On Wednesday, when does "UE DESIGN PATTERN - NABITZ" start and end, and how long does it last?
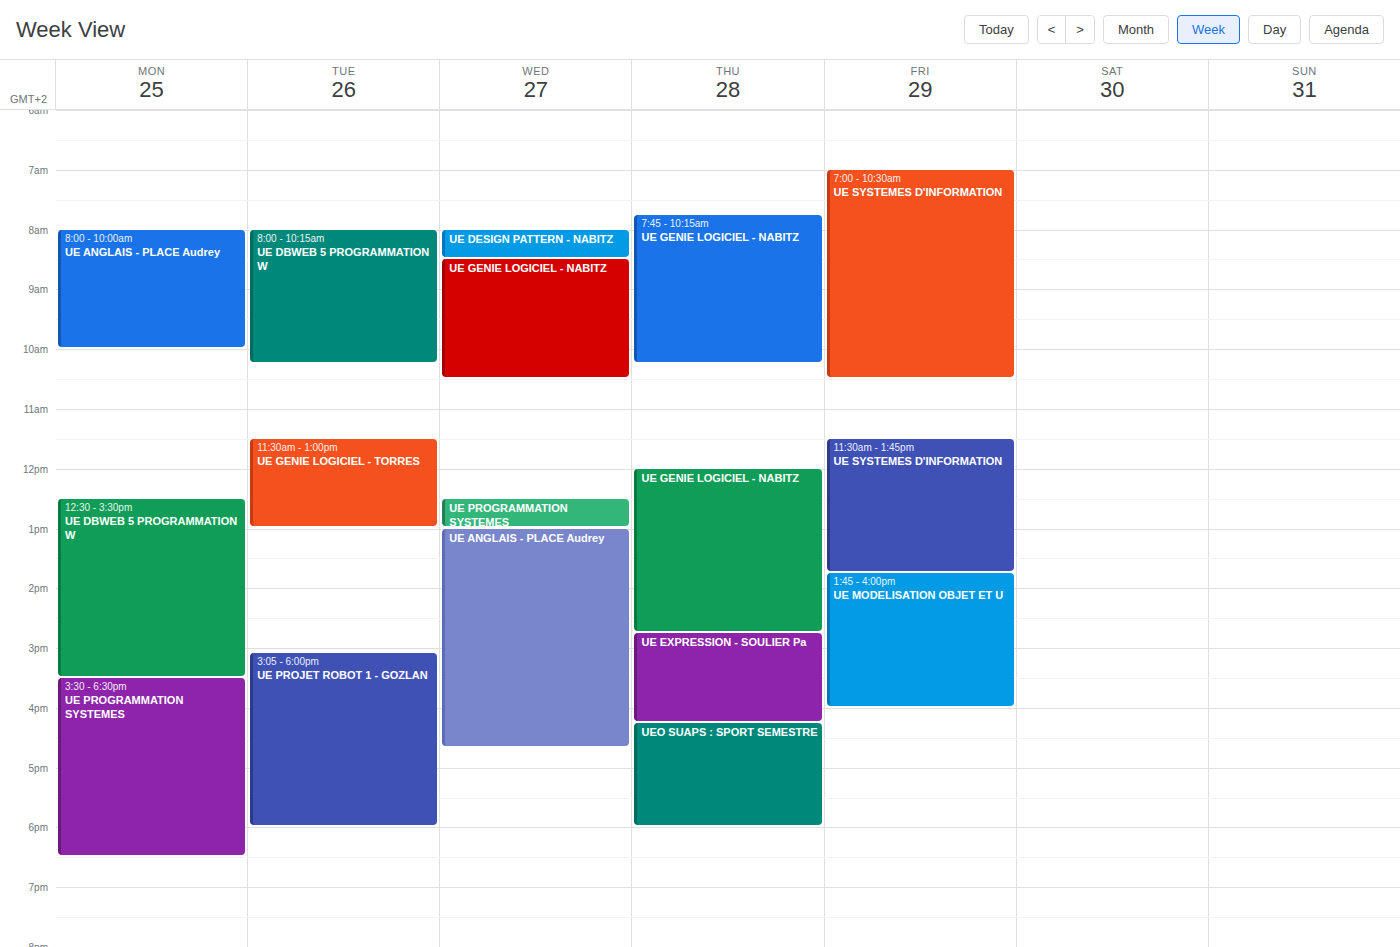
8:00 AM to 8:30 AM, 30 minutes